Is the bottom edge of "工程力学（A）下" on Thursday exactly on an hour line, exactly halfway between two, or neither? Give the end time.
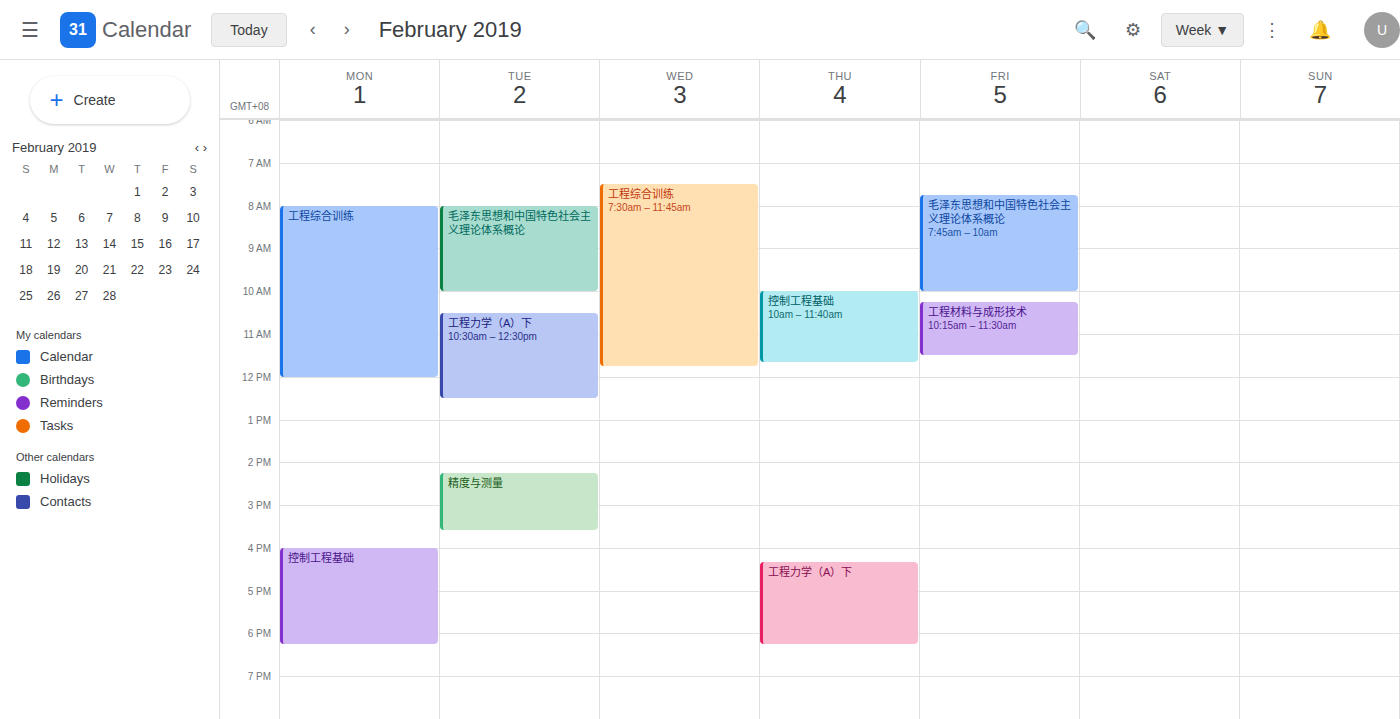
6:15 PM -- neither: a quarter of the way from the 6 PM line to the 7 PM line.